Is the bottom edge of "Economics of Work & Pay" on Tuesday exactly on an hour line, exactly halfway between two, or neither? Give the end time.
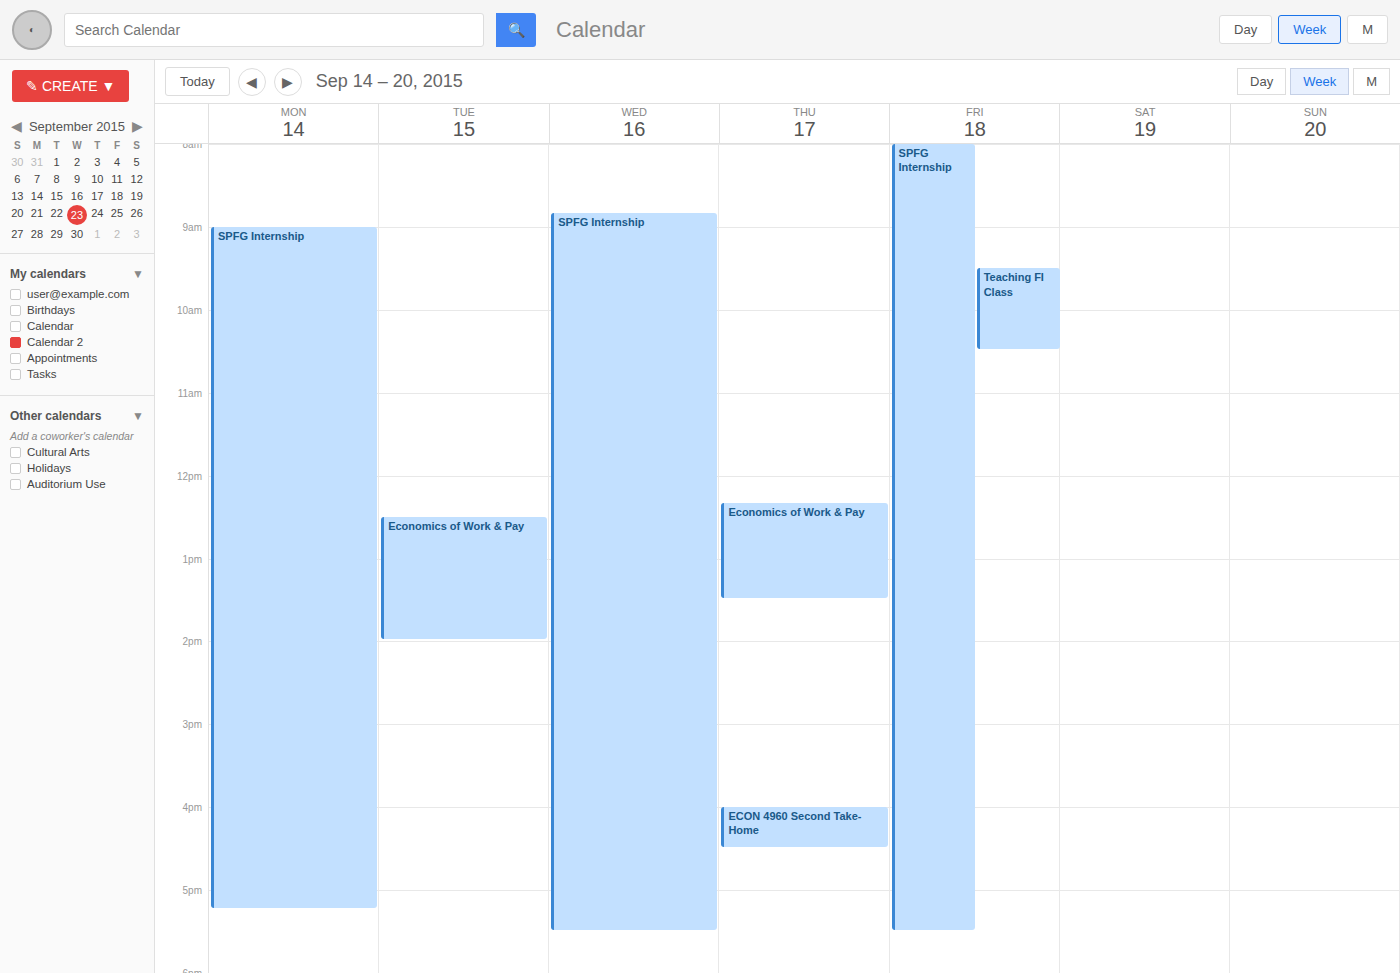
2:00 PM -- exactly on the 2 PM line.